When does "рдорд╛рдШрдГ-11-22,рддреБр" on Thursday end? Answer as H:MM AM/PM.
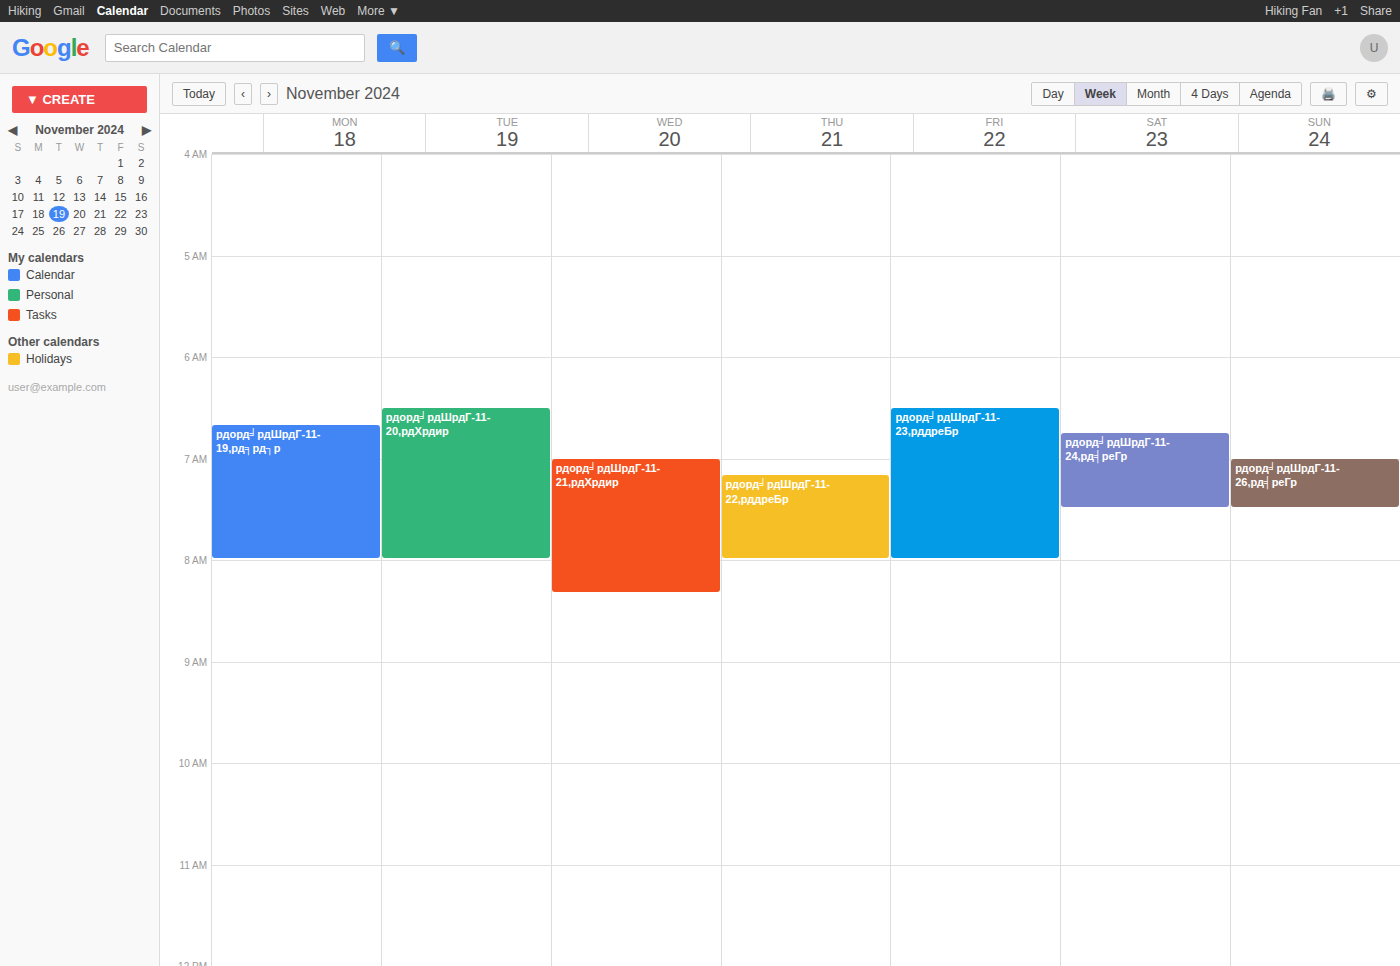
8:00 AM